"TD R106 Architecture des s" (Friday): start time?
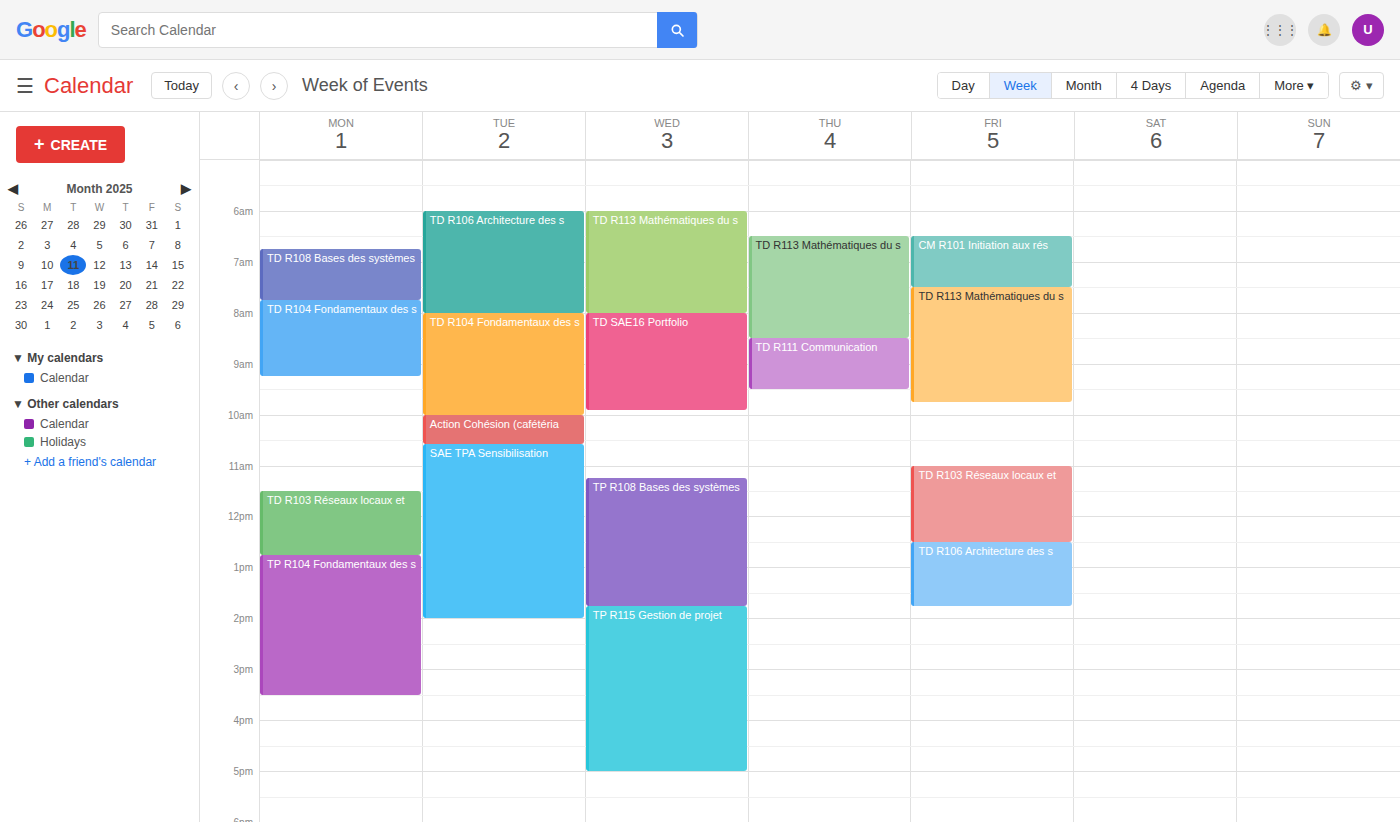
12:30 PM